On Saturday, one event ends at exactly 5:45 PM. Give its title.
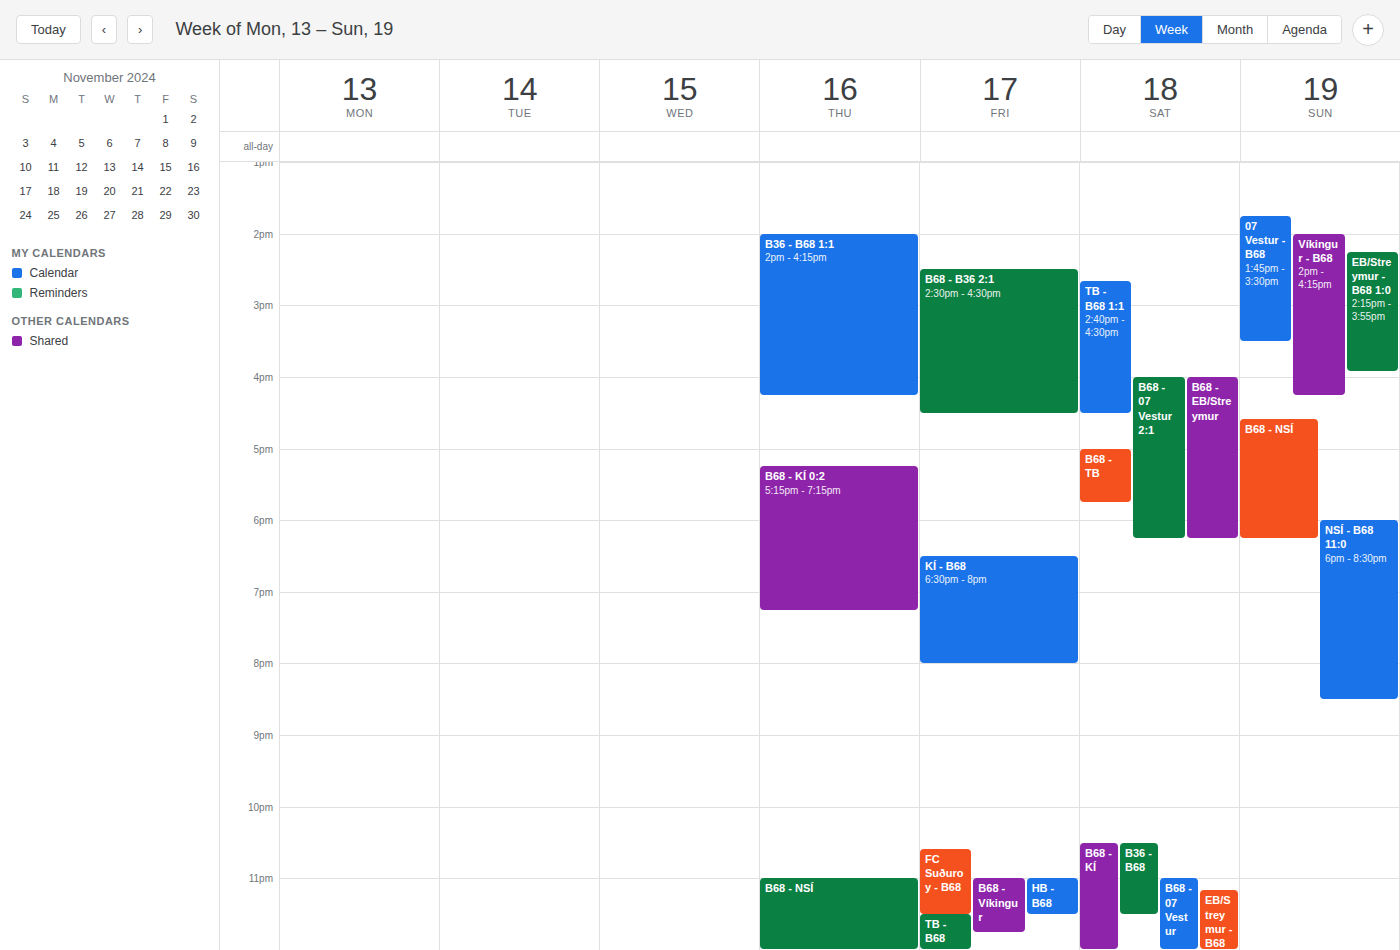
"B68 - TB"